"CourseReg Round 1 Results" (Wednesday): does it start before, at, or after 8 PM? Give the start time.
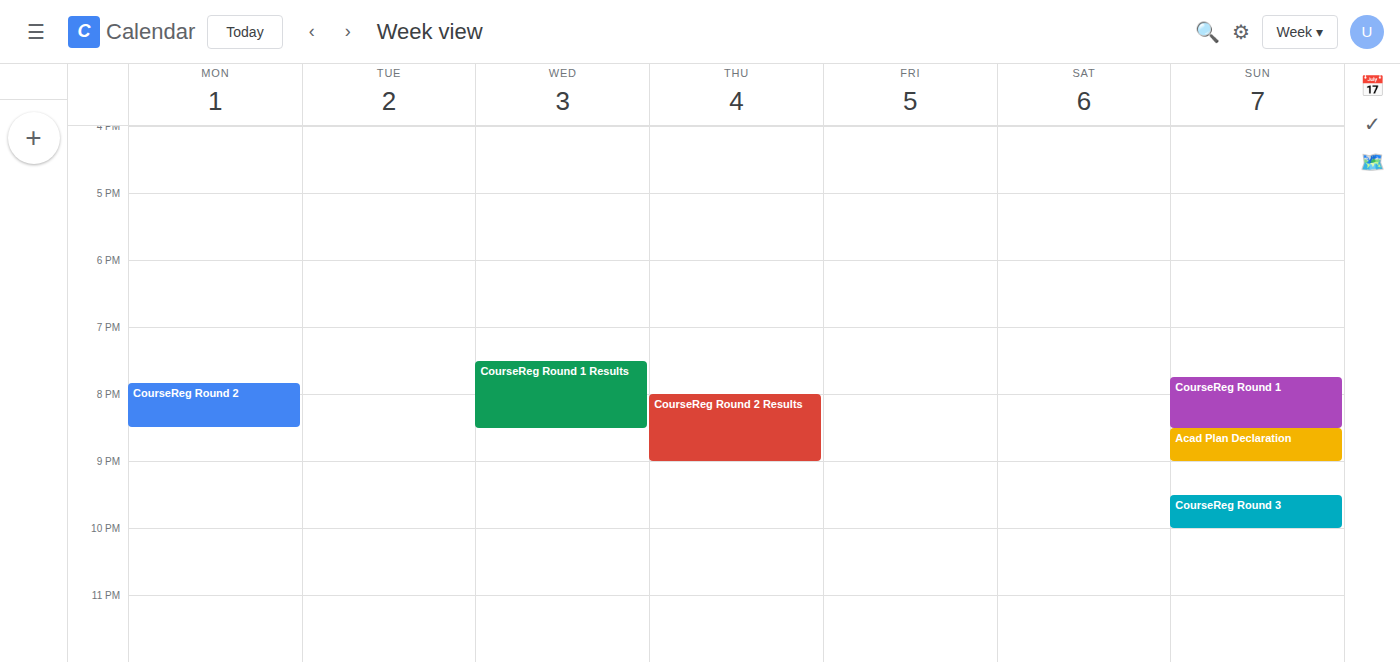
7:30 PM -- before 8 PM, 30 minutes above the 8 PM line.